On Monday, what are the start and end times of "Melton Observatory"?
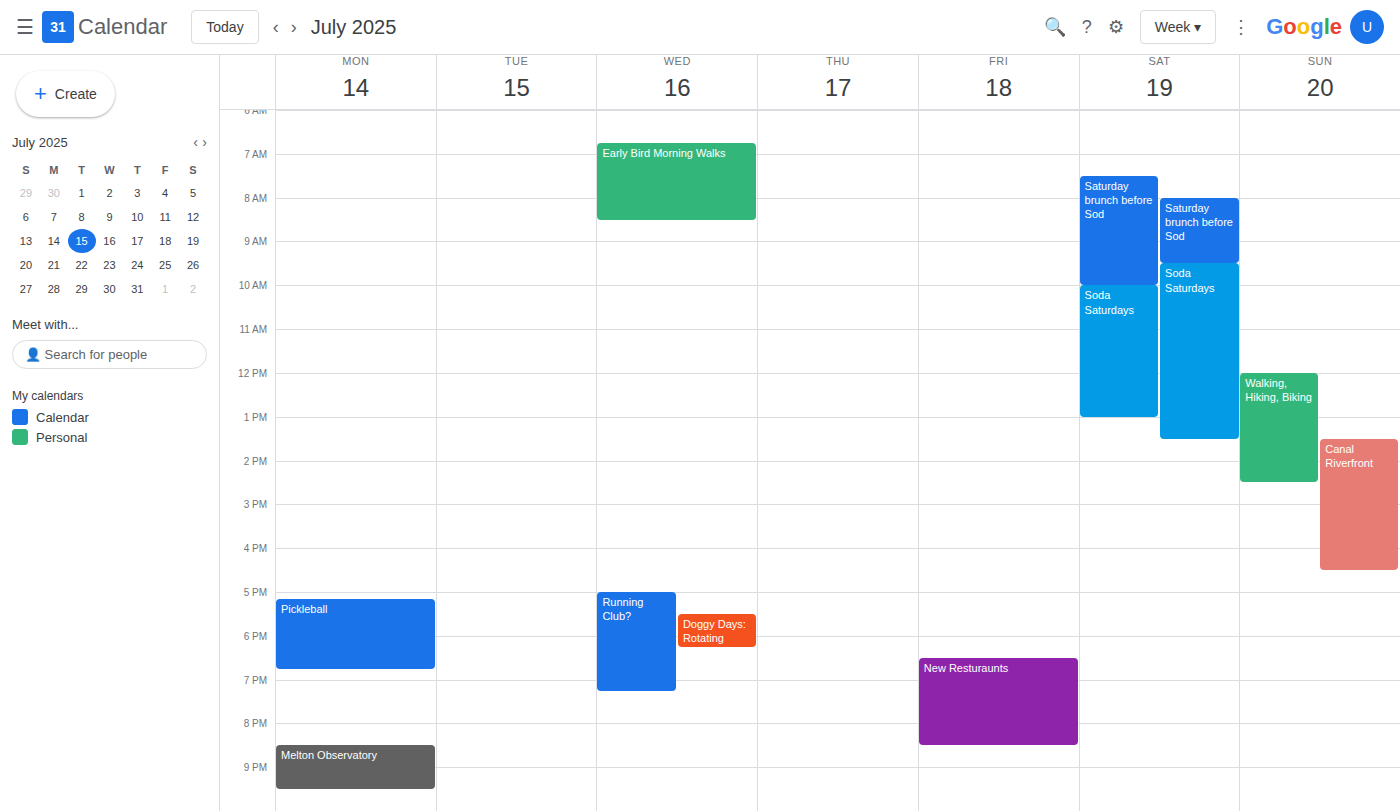
8:30 PM to 9:30 PM